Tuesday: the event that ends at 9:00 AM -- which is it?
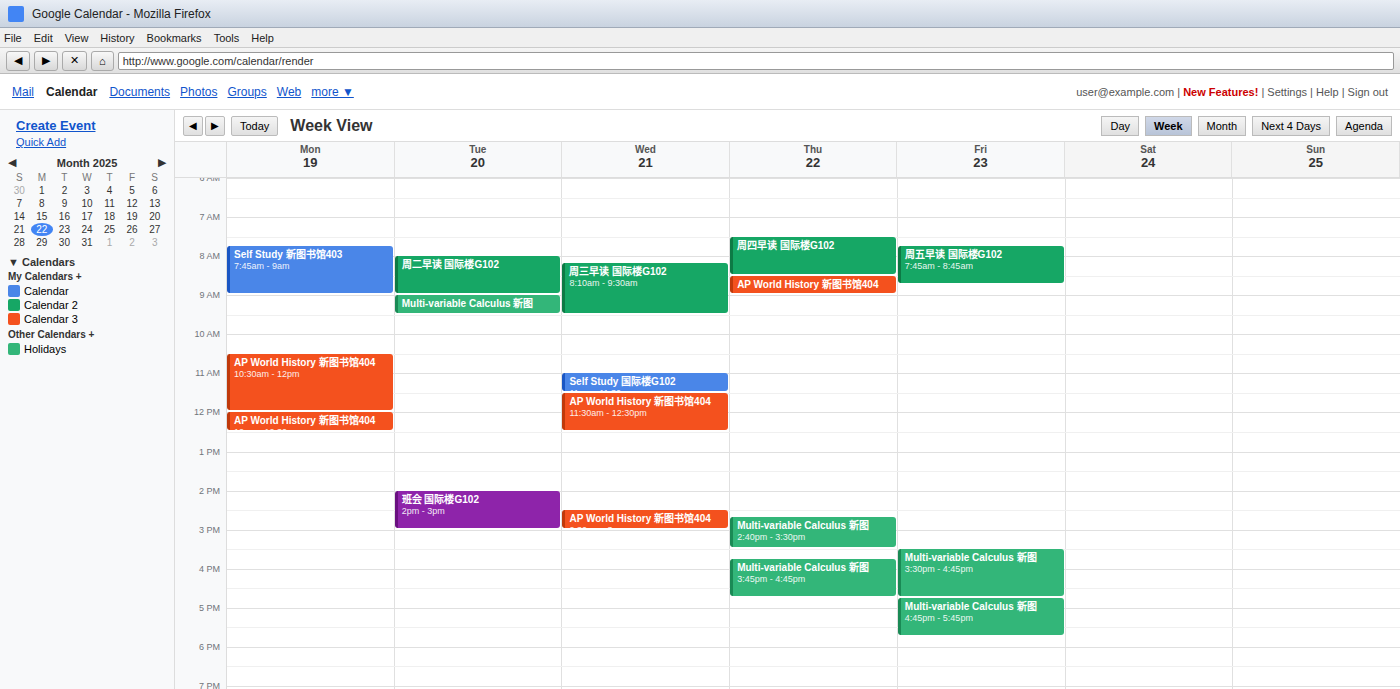
"周二早读 国际楼G102"